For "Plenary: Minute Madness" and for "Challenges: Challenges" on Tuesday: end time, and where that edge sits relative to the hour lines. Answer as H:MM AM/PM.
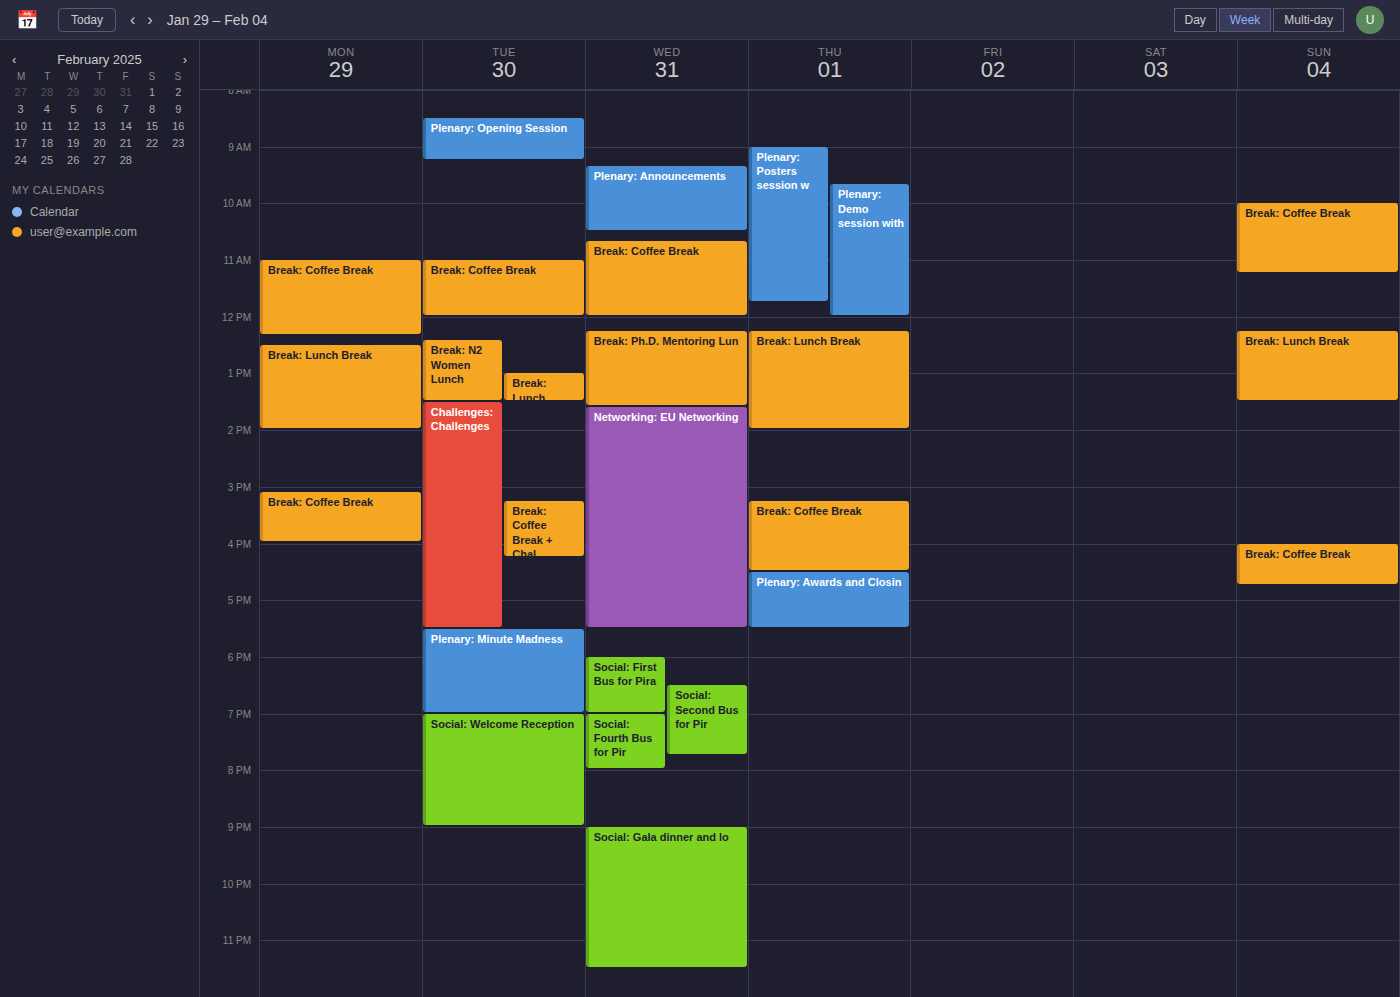
"Plenary: Minute Madness": 7:00 PM, exactly on the 7 PM line. "Challenges: Challenges": 5:30 PM, halfway between the 5 PM and 6 PM lines.